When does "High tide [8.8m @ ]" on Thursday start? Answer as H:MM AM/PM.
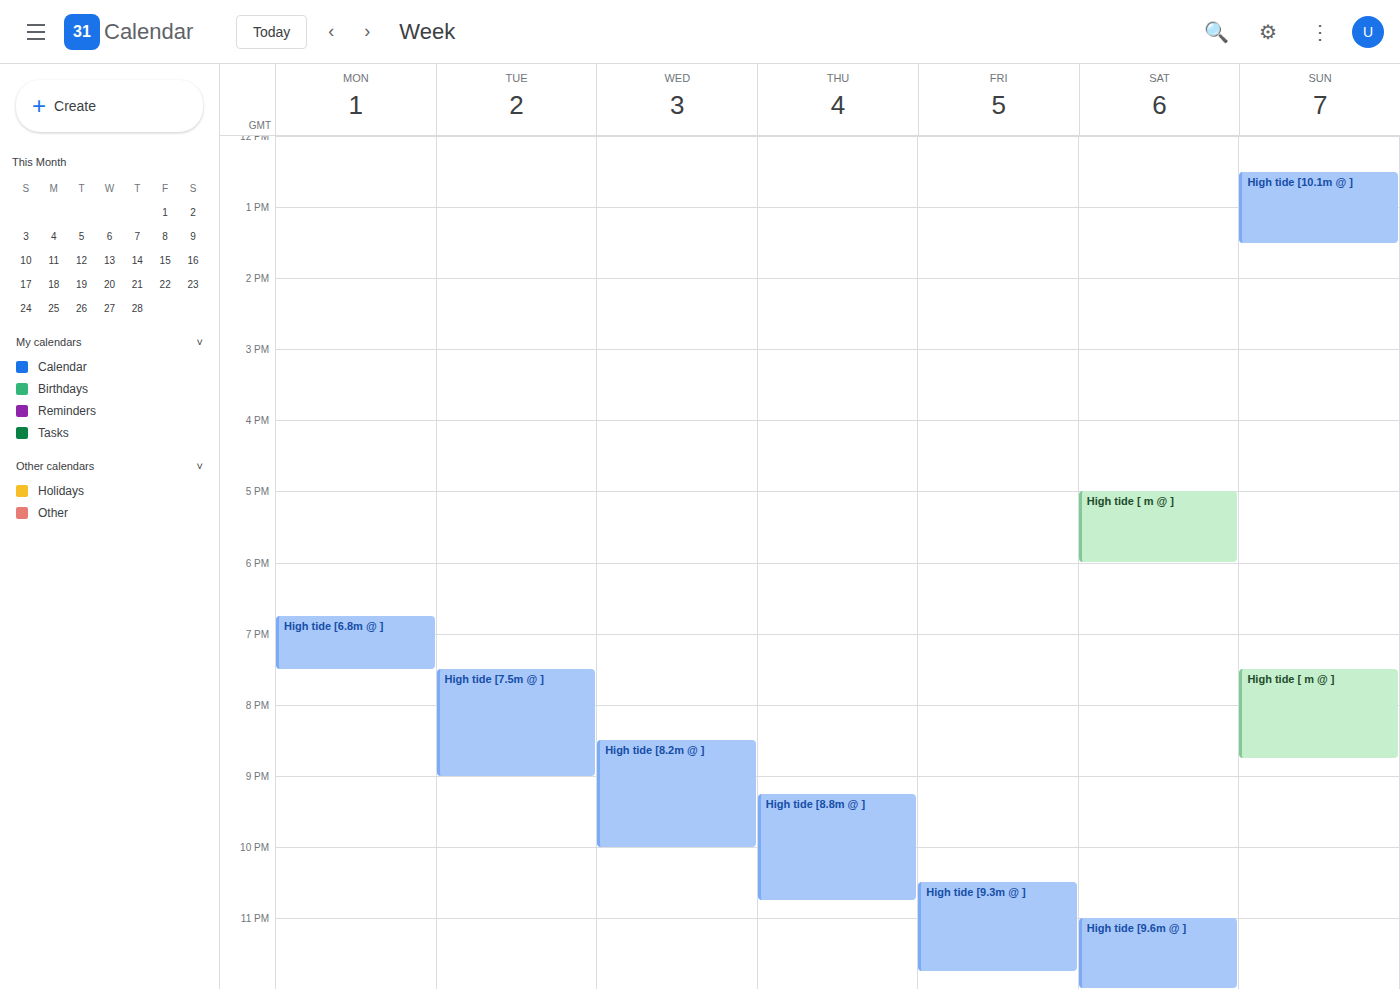
9:15 PM